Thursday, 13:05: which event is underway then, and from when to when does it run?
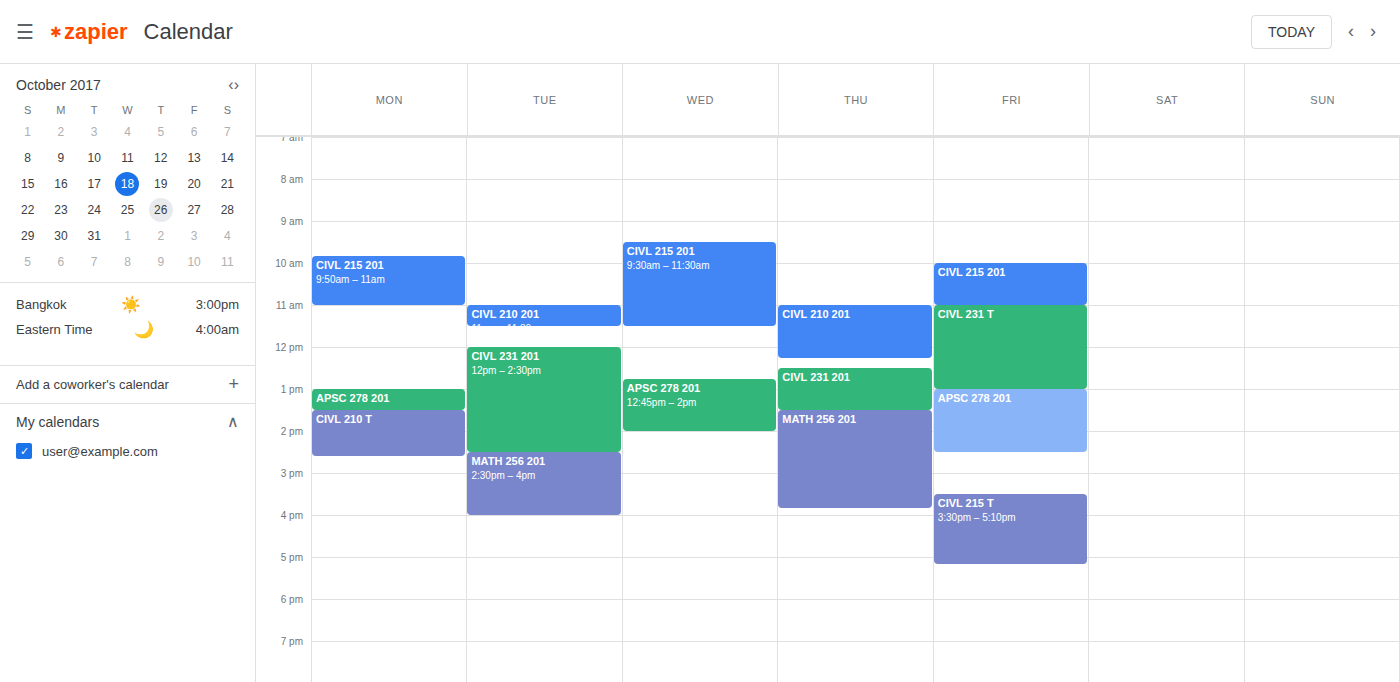
"CIVL 231 201", 12:30 to 13:30